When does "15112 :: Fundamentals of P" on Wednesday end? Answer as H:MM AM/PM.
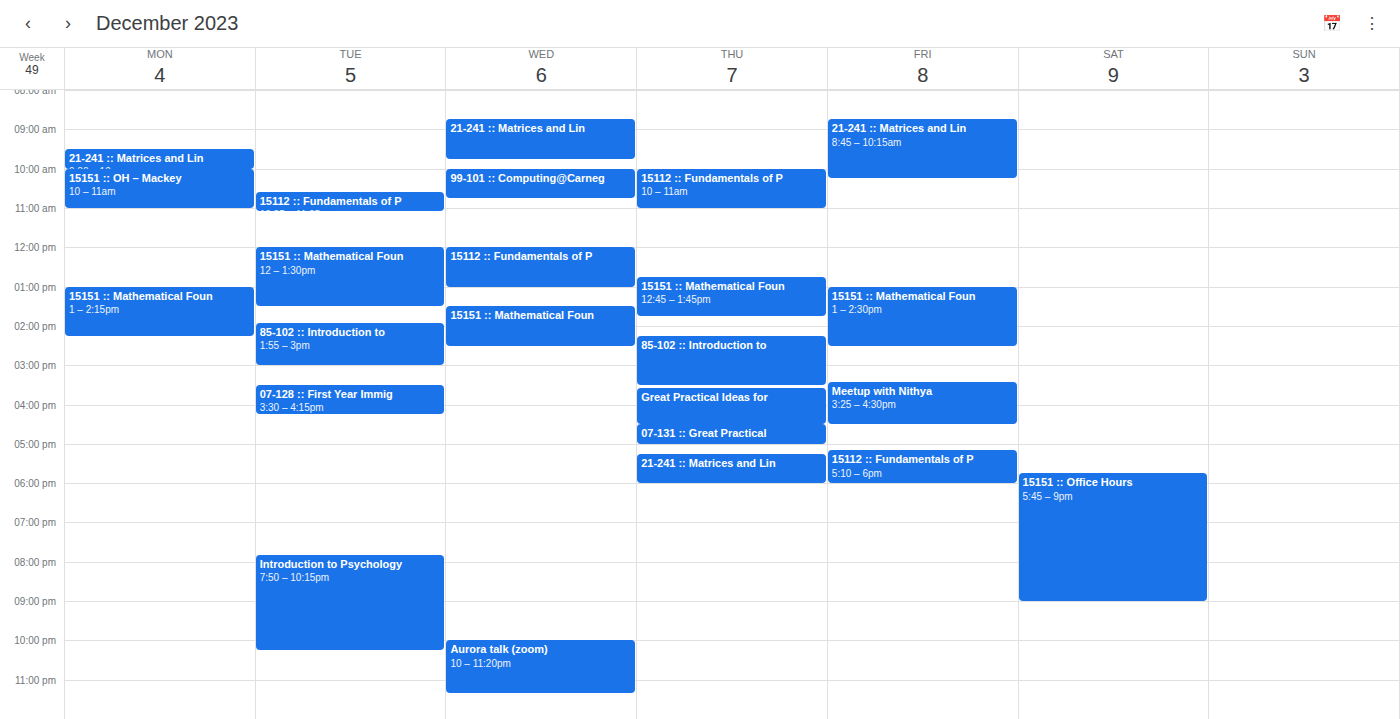
1:00 PM